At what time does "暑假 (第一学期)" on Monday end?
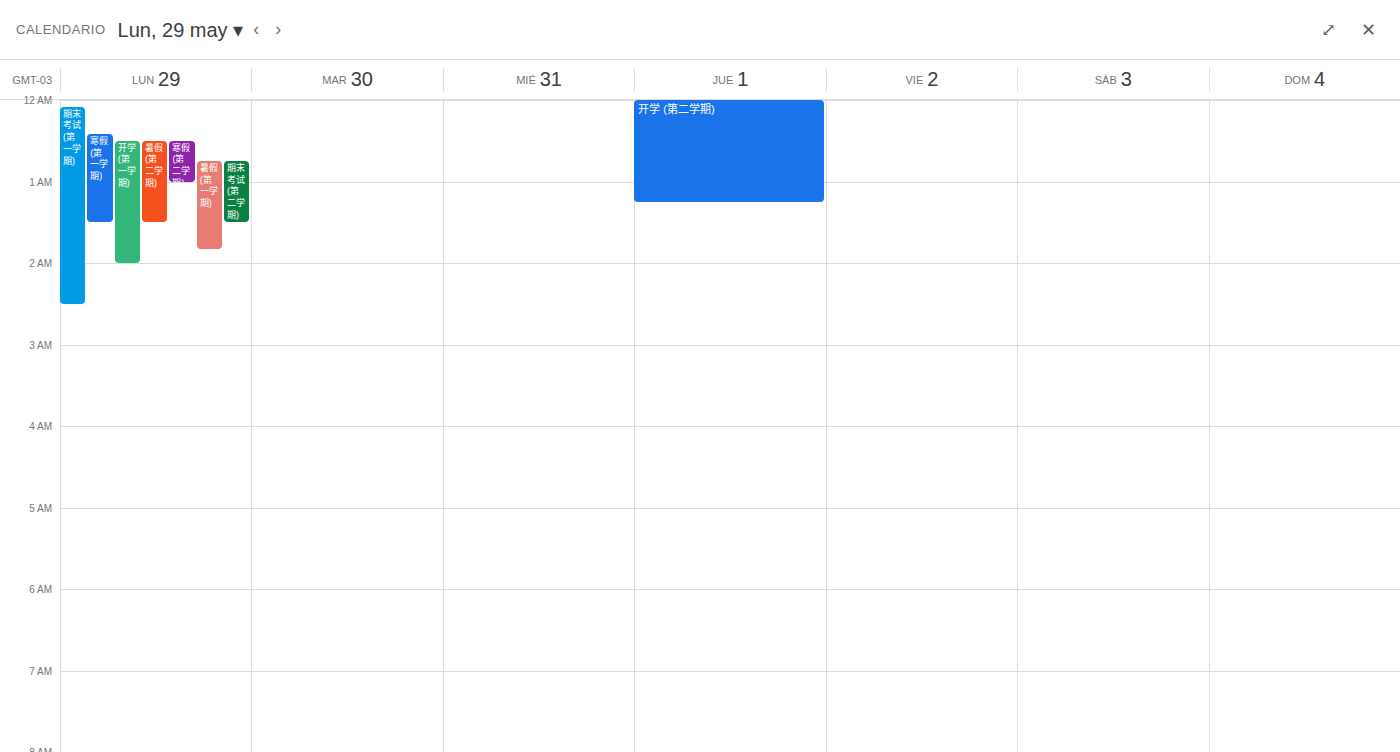
1:50 AM